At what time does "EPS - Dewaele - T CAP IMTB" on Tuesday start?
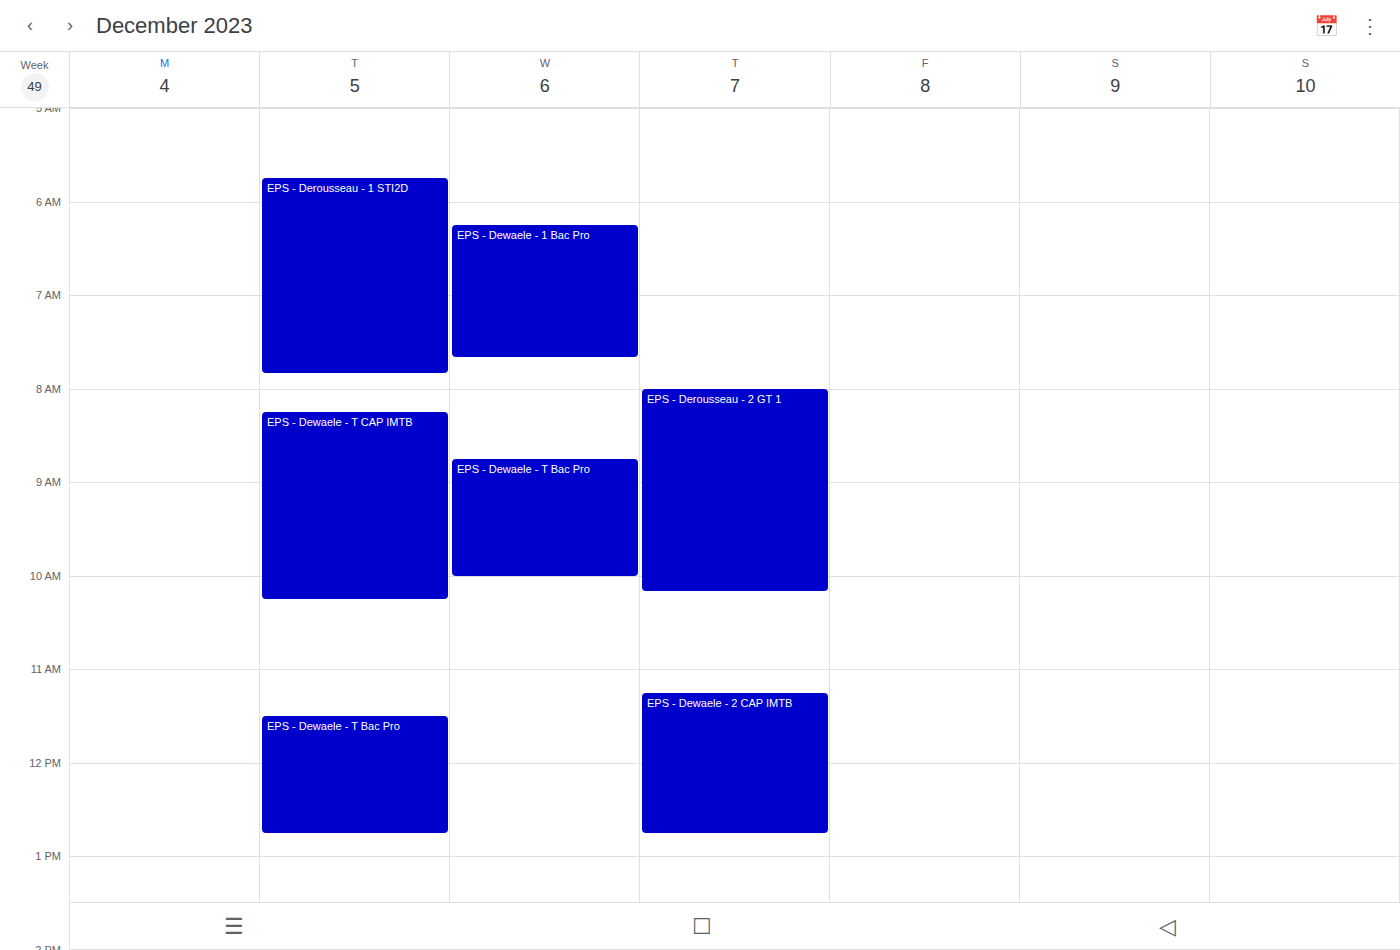
8:15 AM